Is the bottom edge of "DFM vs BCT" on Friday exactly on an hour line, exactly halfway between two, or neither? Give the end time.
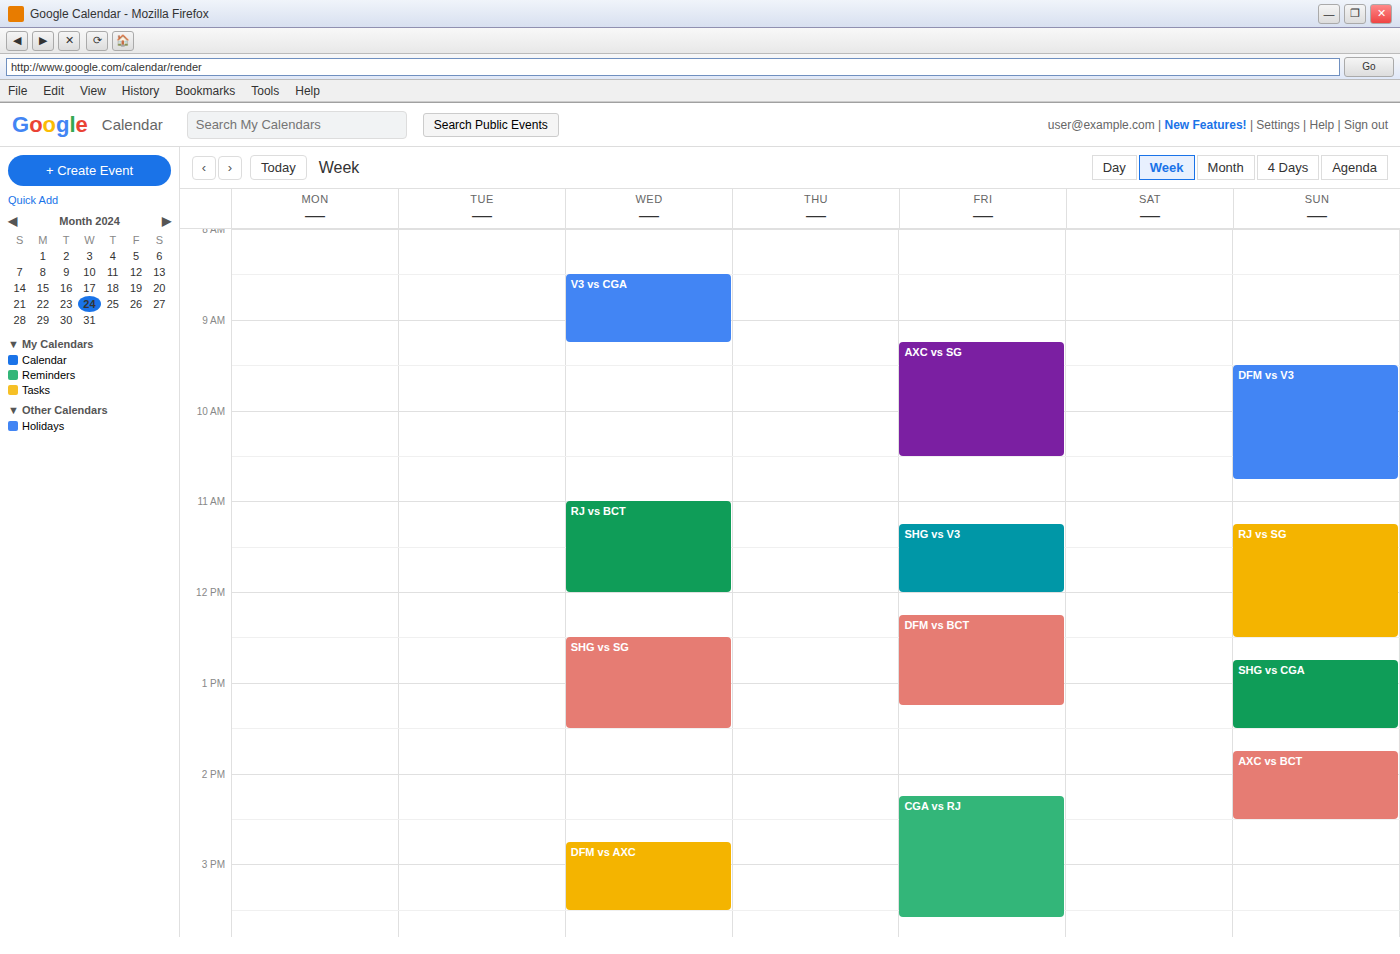
1:15 PM -- neither: a quarter of the way from the 1 PM line to the 2 PM line.